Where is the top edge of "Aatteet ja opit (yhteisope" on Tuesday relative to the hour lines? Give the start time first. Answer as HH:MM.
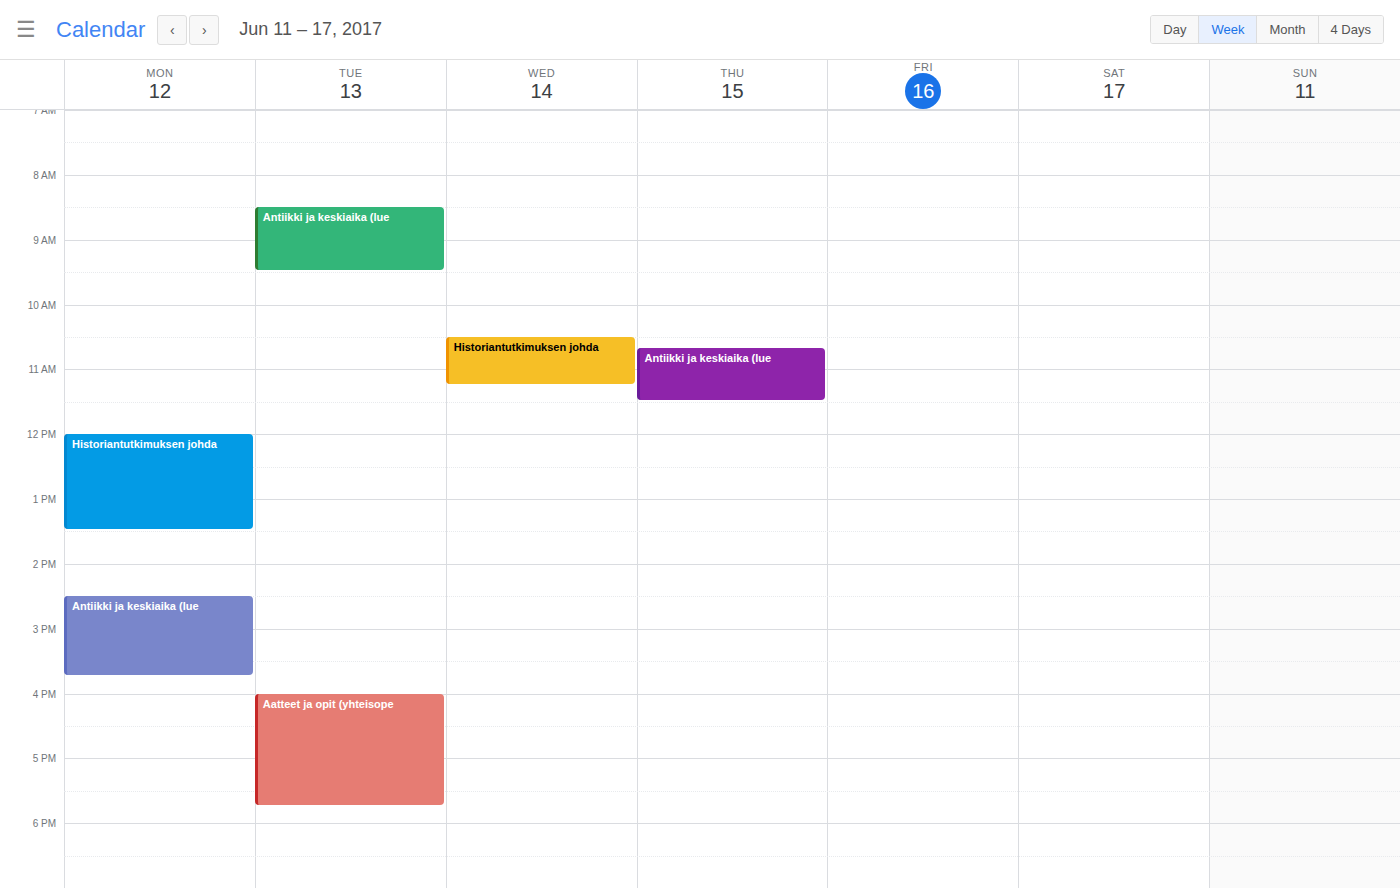
16:00 -- exactly on the 16:00 line.